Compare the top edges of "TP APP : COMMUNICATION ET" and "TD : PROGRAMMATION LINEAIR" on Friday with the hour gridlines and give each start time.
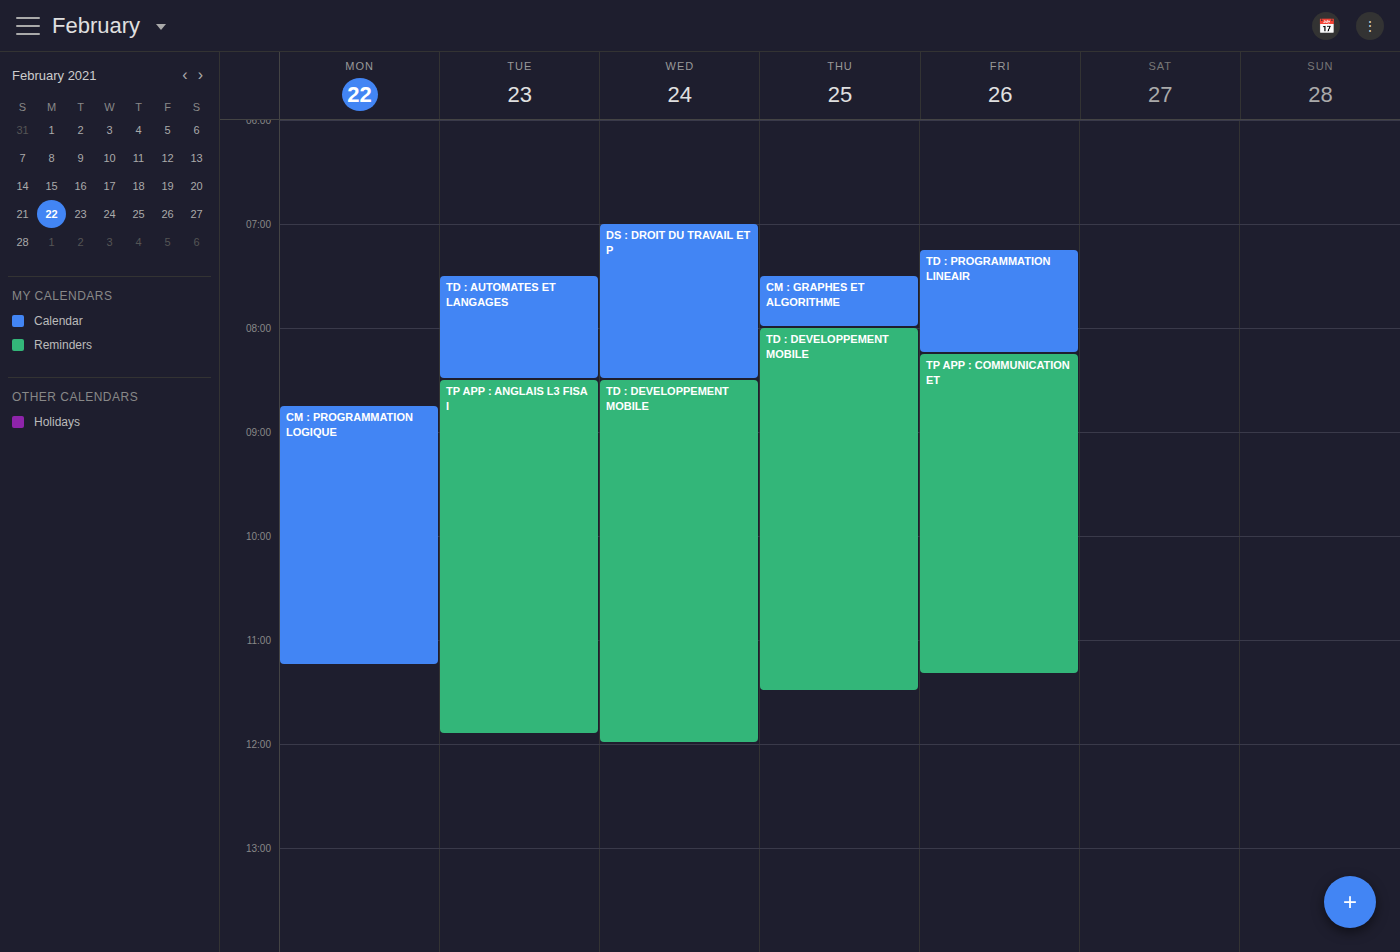
"TP APP : COMMUNICATION ET": 8:15 AM, neither: a quarter of the way from the 8 AM line to the 9 AM line. "TD : PROGRAMMATION LINEAIR": 7:15 AM, neither: a quarter of the way from the 7 AM line to the 8 AM line.